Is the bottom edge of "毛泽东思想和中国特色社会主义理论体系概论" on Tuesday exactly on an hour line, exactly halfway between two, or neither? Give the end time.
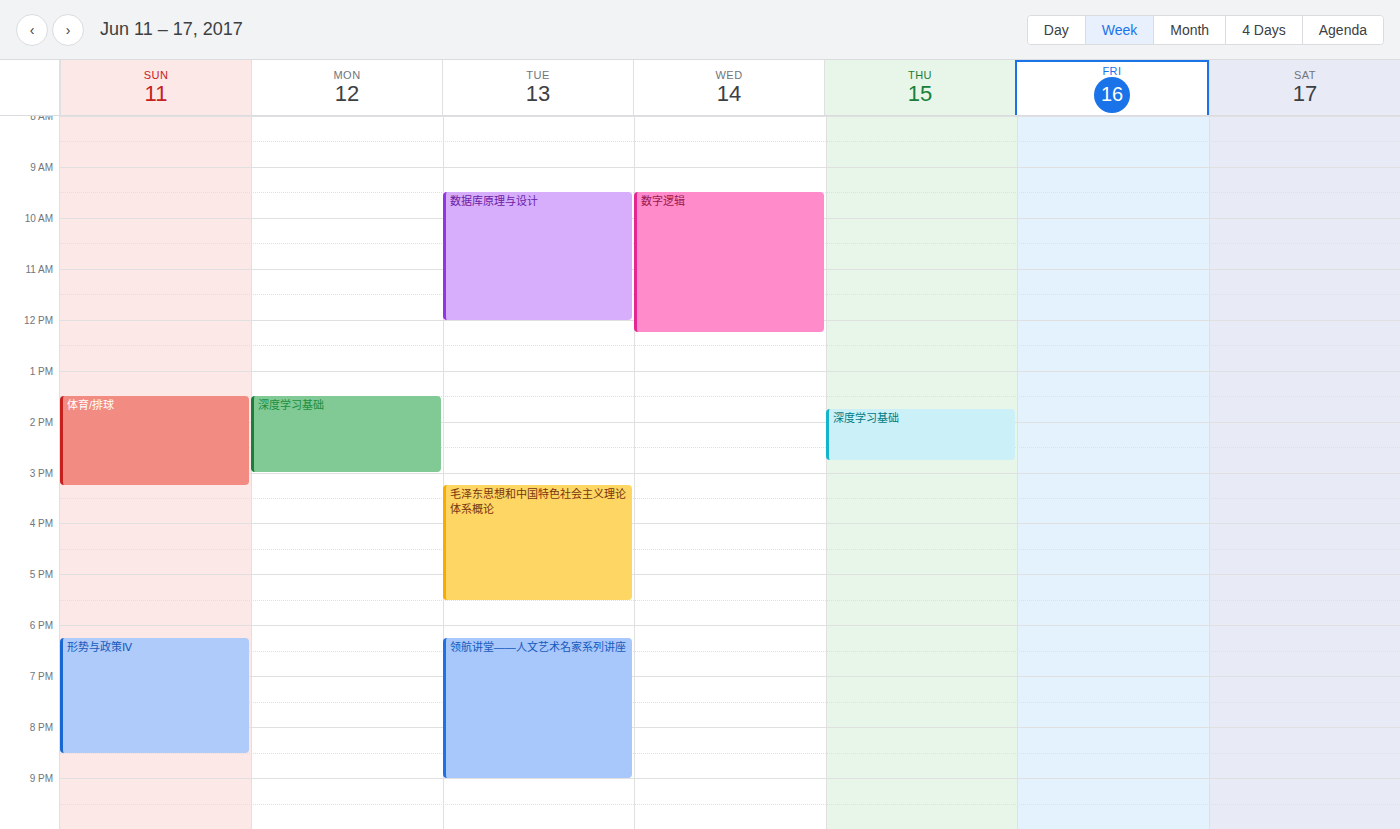
5:30 PM -- halfway between the 5 PM and 6 PM lines.